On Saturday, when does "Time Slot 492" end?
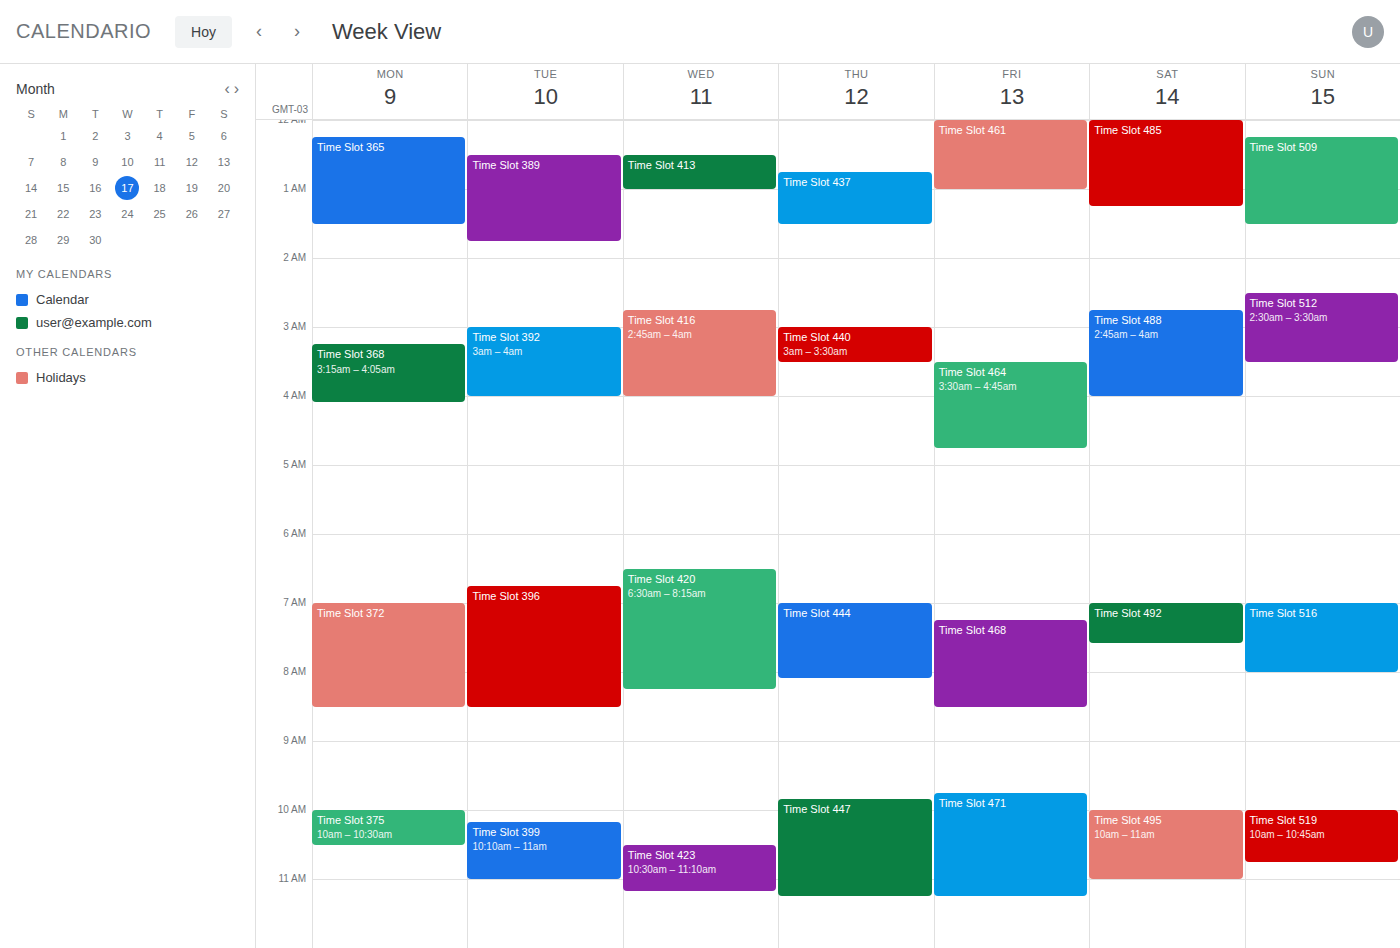
07:35